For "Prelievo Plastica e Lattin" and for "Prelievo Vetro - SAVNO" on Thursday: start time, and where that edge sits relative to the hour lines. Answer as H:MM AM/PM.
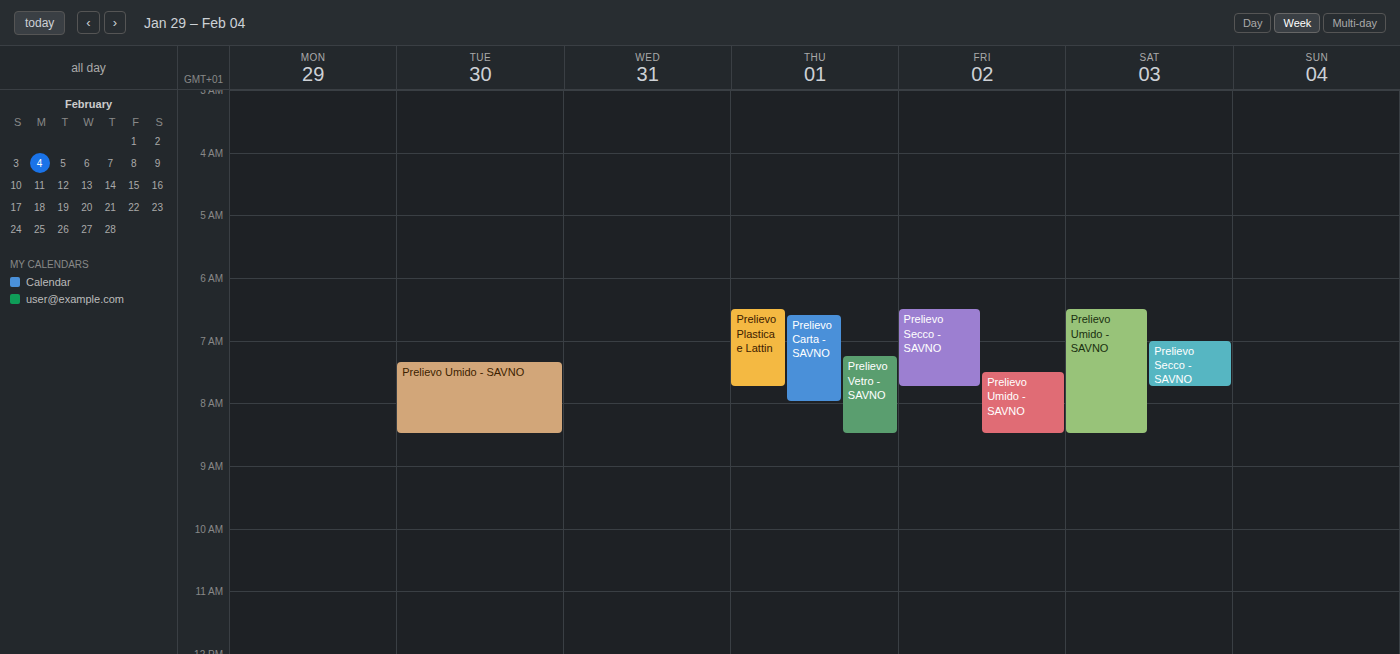
"Prelievo Plastica e Lattin": 6:30 AM, halfway between the 6 AM and 7 AM lines. "Prelievo Vetro - SAVNO": 7:15 AM, neither: a quarter of the way from the 7 AM line to the 8 AM line.